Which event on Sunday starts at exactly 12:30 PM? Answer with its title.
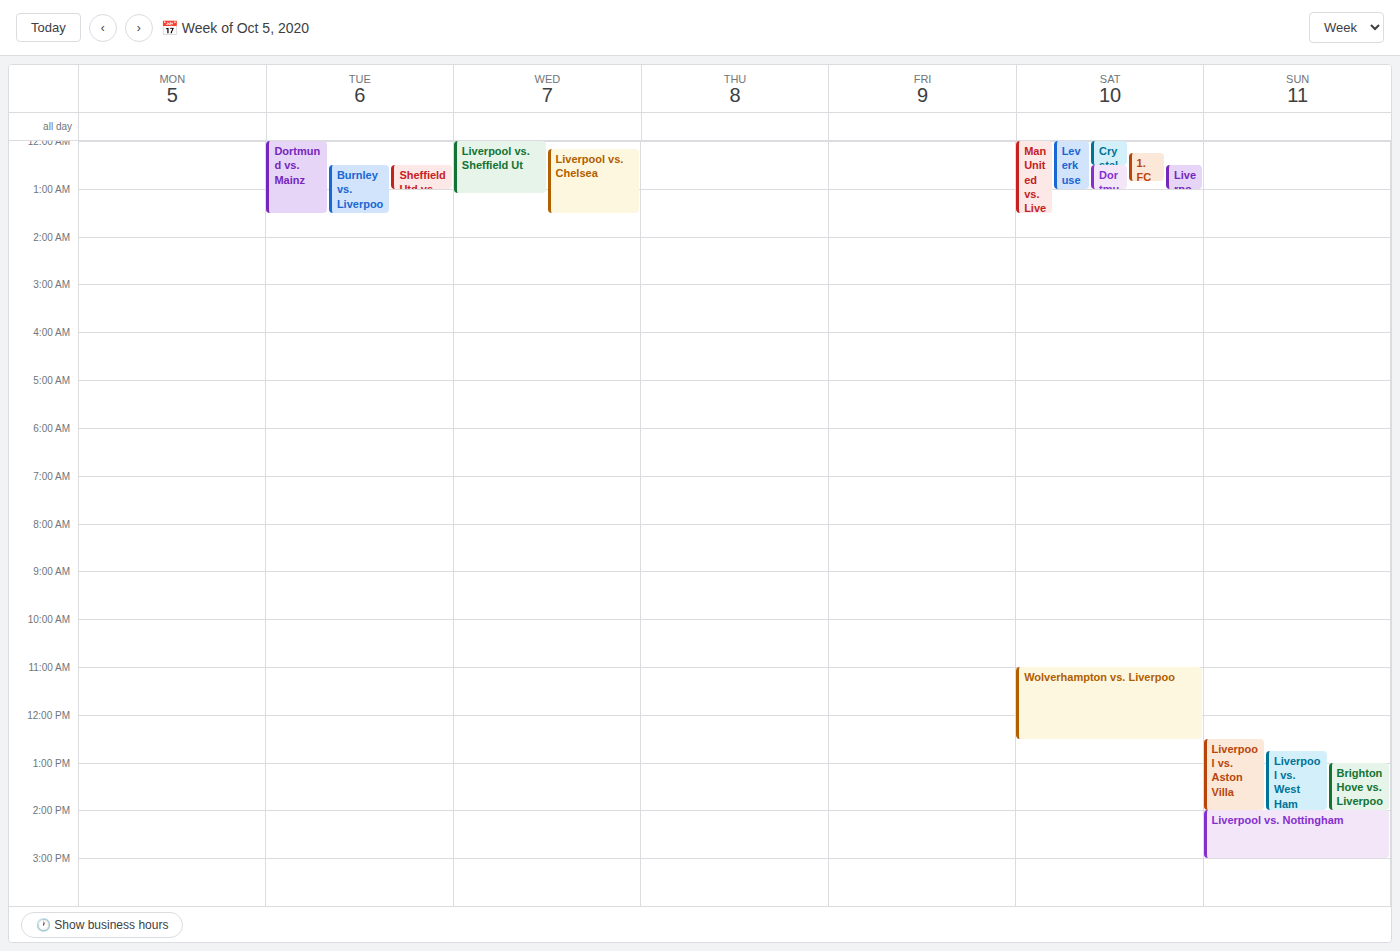
"Liverpool vs. Aston Villa"